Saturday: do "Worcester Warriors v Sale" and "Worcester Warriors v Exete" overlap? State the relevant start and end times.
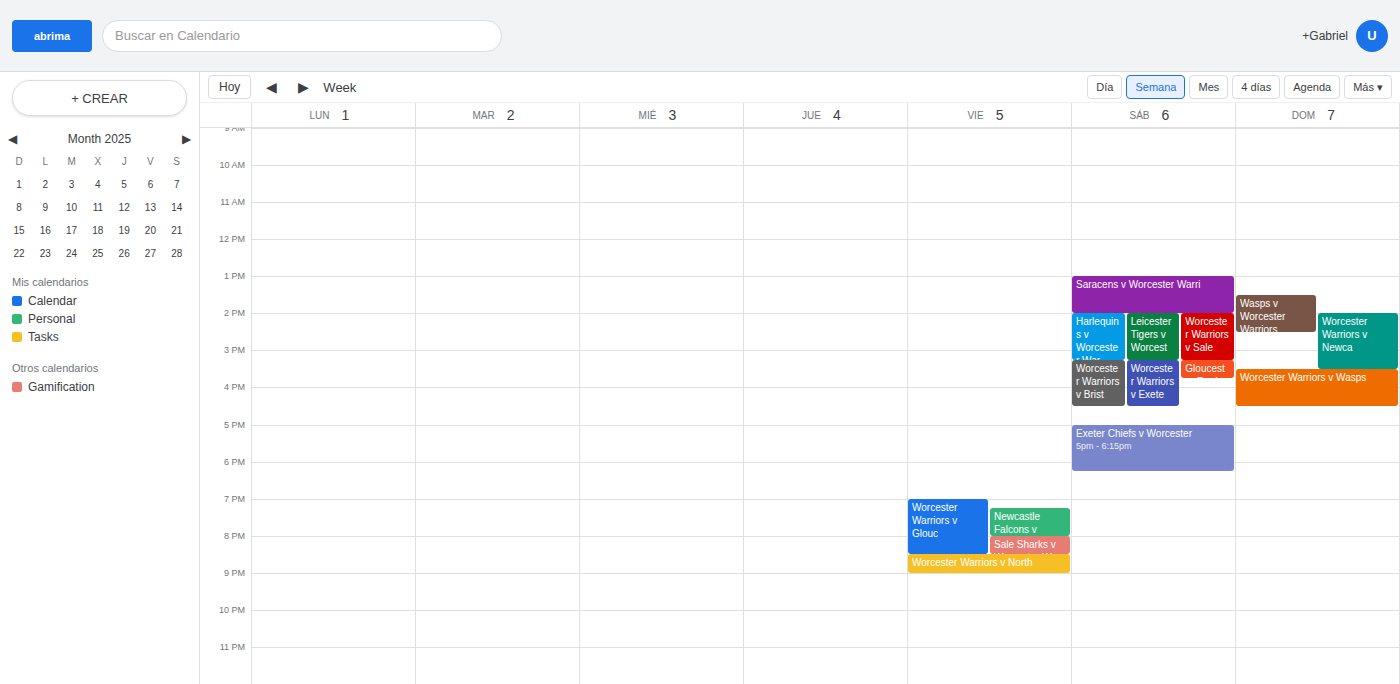
"Worcester Warriors v Sale" ends at 3:15 PM, exactly when "Worcester Warriors v Exete" starts -- they touch but do not overlap.